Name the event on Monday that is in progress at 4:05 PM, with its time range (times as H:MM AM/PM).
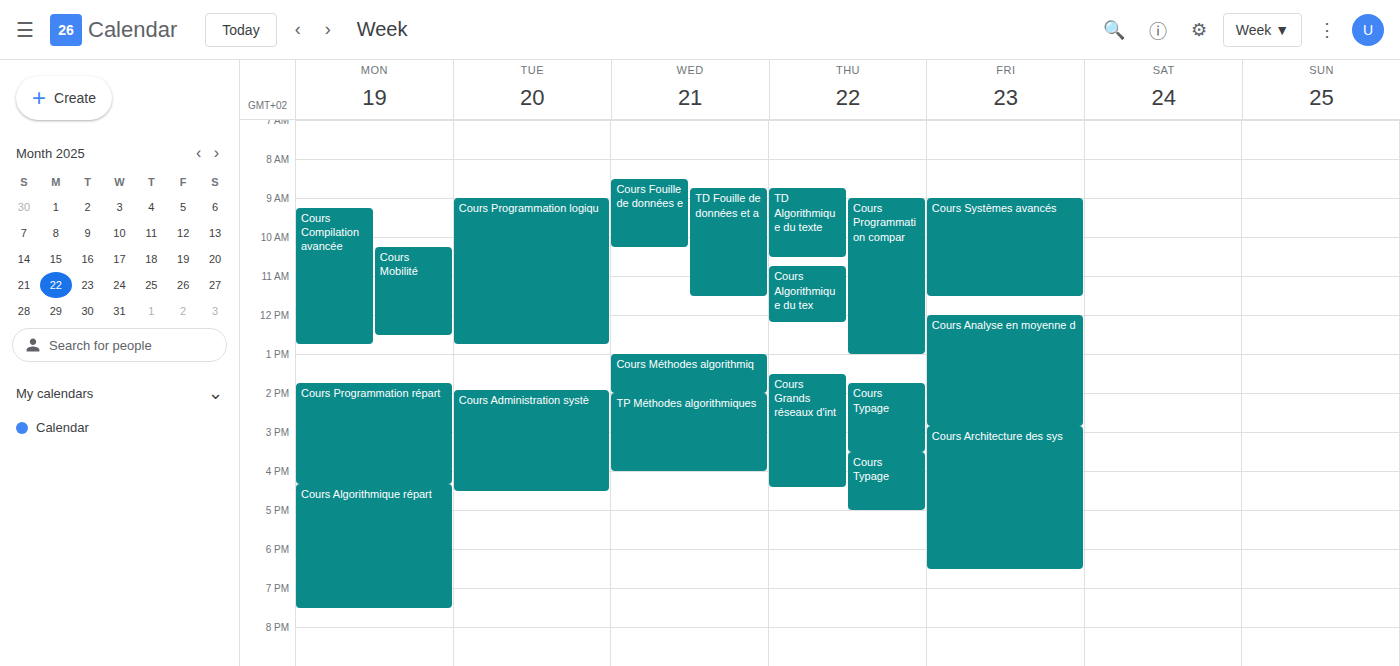
"Cours Programmation répart", 1:45 PM to 4:20 PM